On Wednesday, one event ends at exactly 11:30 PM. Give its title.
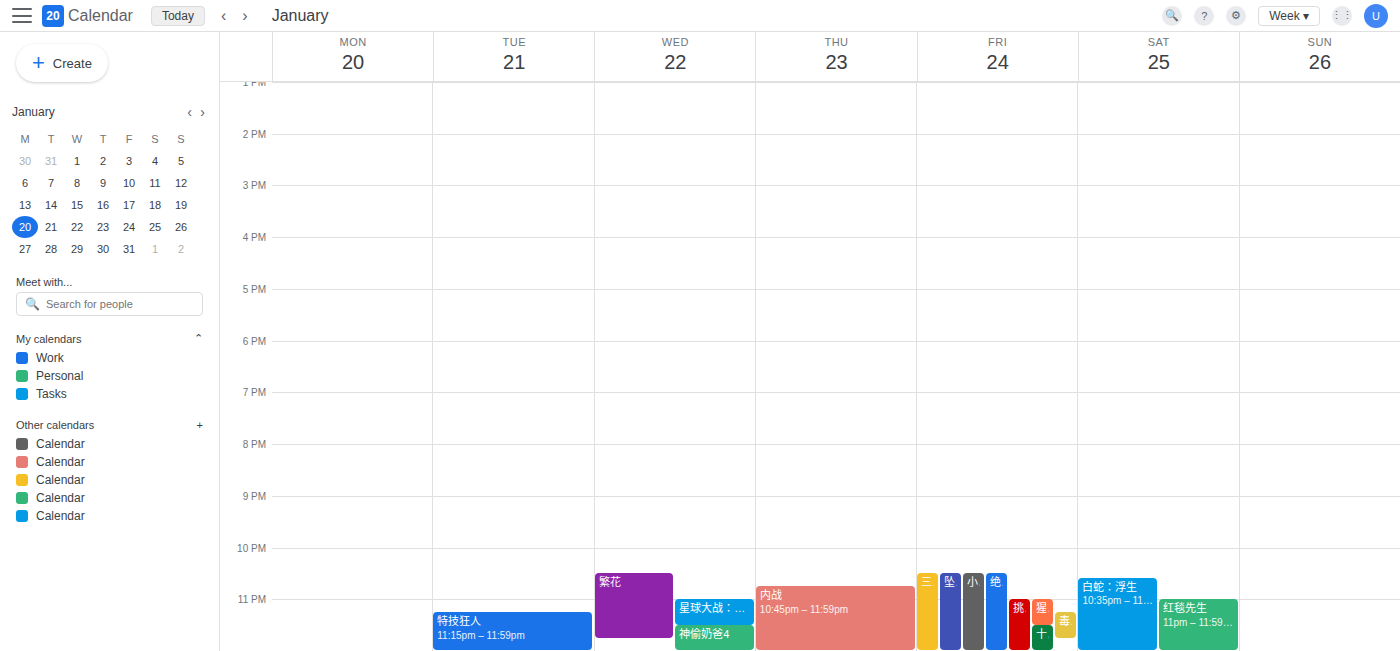
"星球大战：侍者"